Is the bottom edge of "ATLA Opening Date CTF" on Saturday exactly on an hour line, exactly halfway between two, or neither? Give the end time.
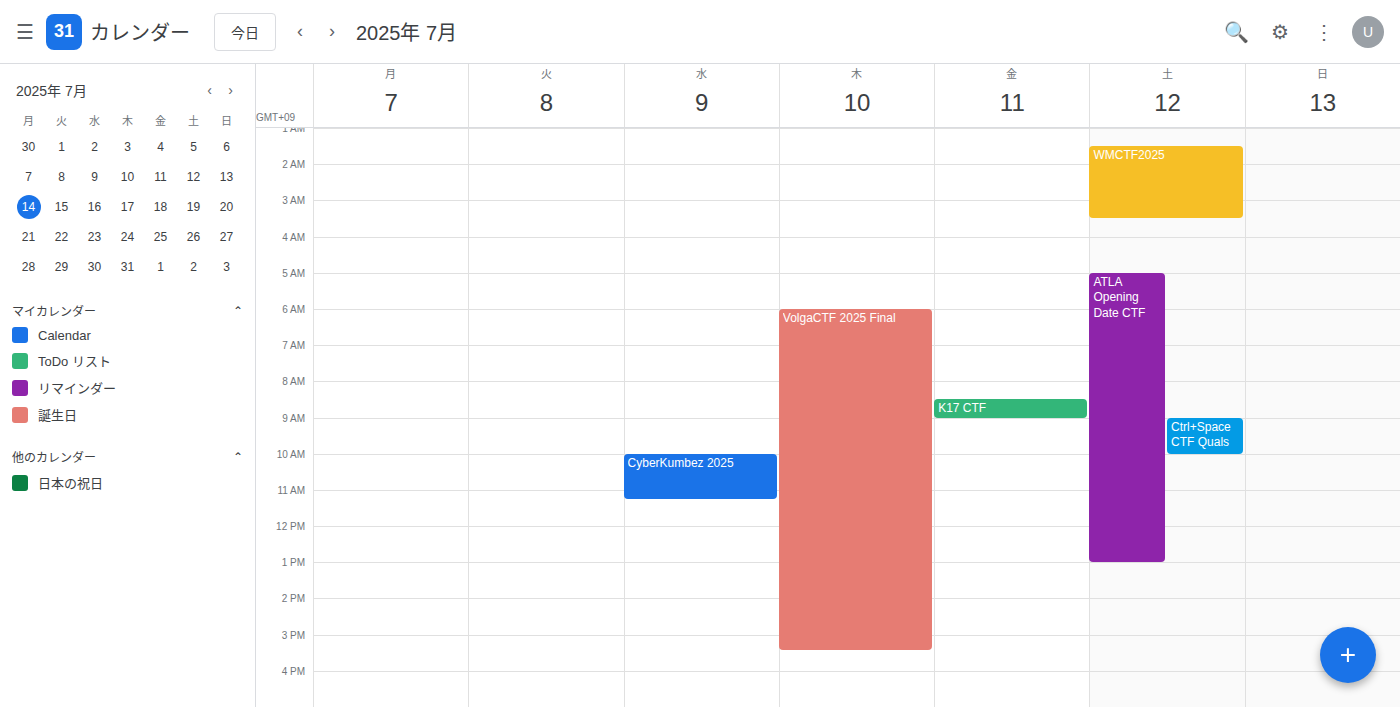
1:00 PM -- exactly on the 1 PM line.